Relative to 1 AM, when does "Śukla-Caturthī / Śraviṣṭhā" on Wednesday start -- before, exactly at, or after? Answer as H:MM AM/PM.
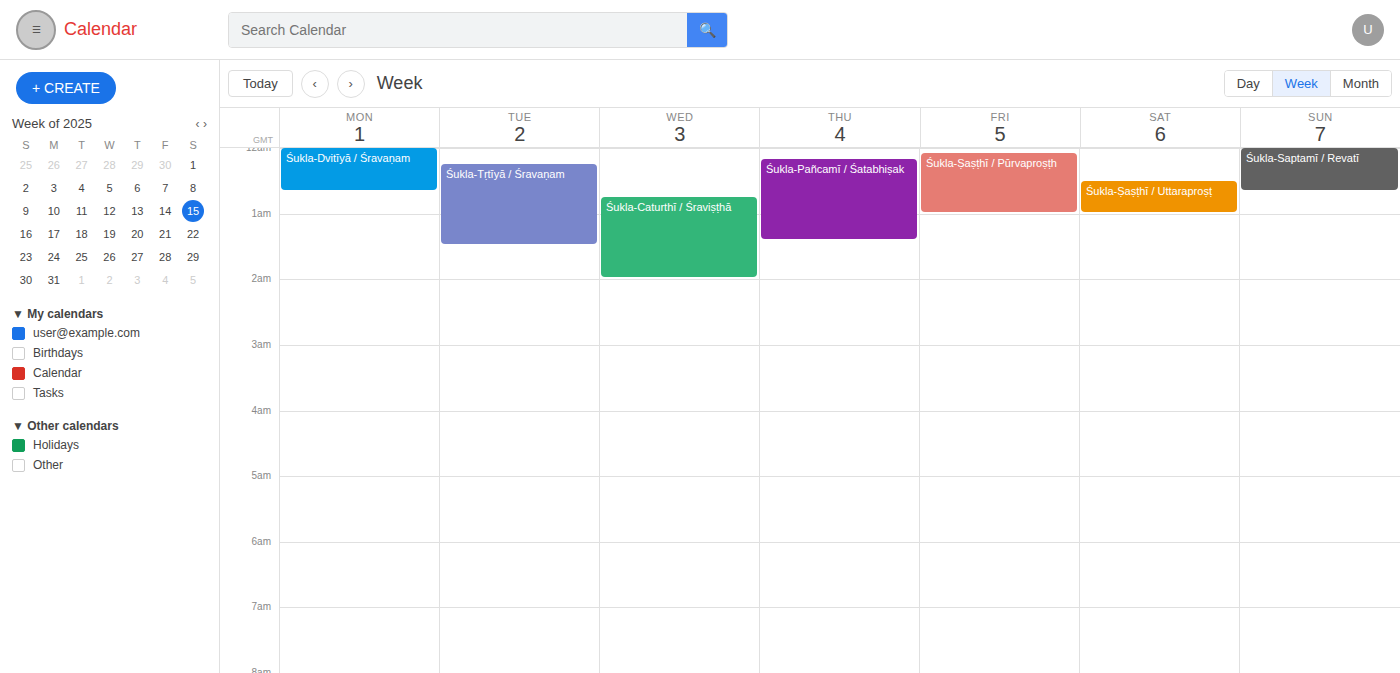
12:45 AM -- before 1 AM, 15 minutes above the 1 AM line.